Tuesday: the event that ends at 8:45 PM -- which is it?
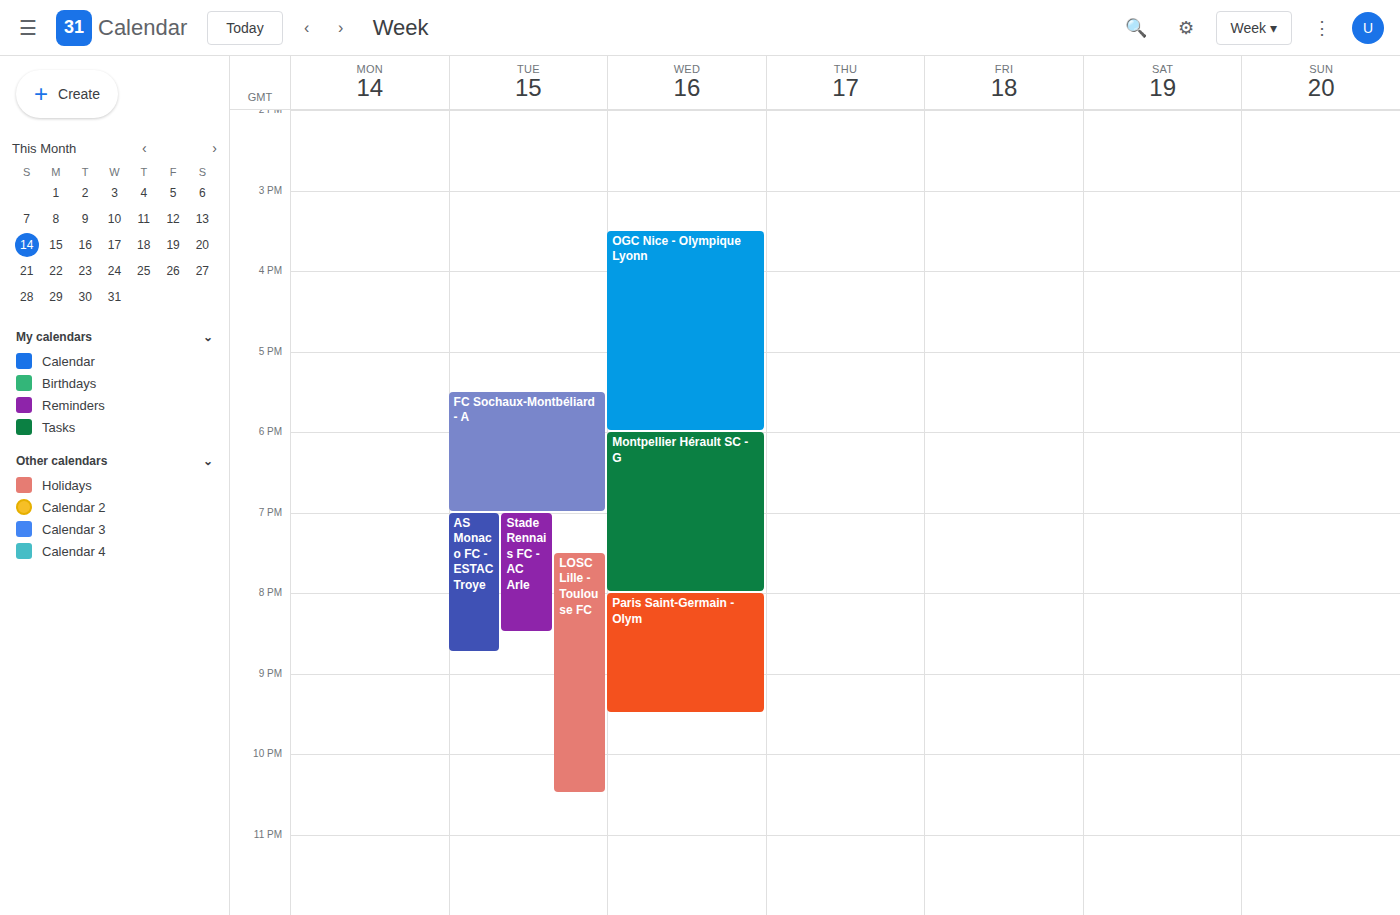
"AS Monaco FC - ESTAC Troye"